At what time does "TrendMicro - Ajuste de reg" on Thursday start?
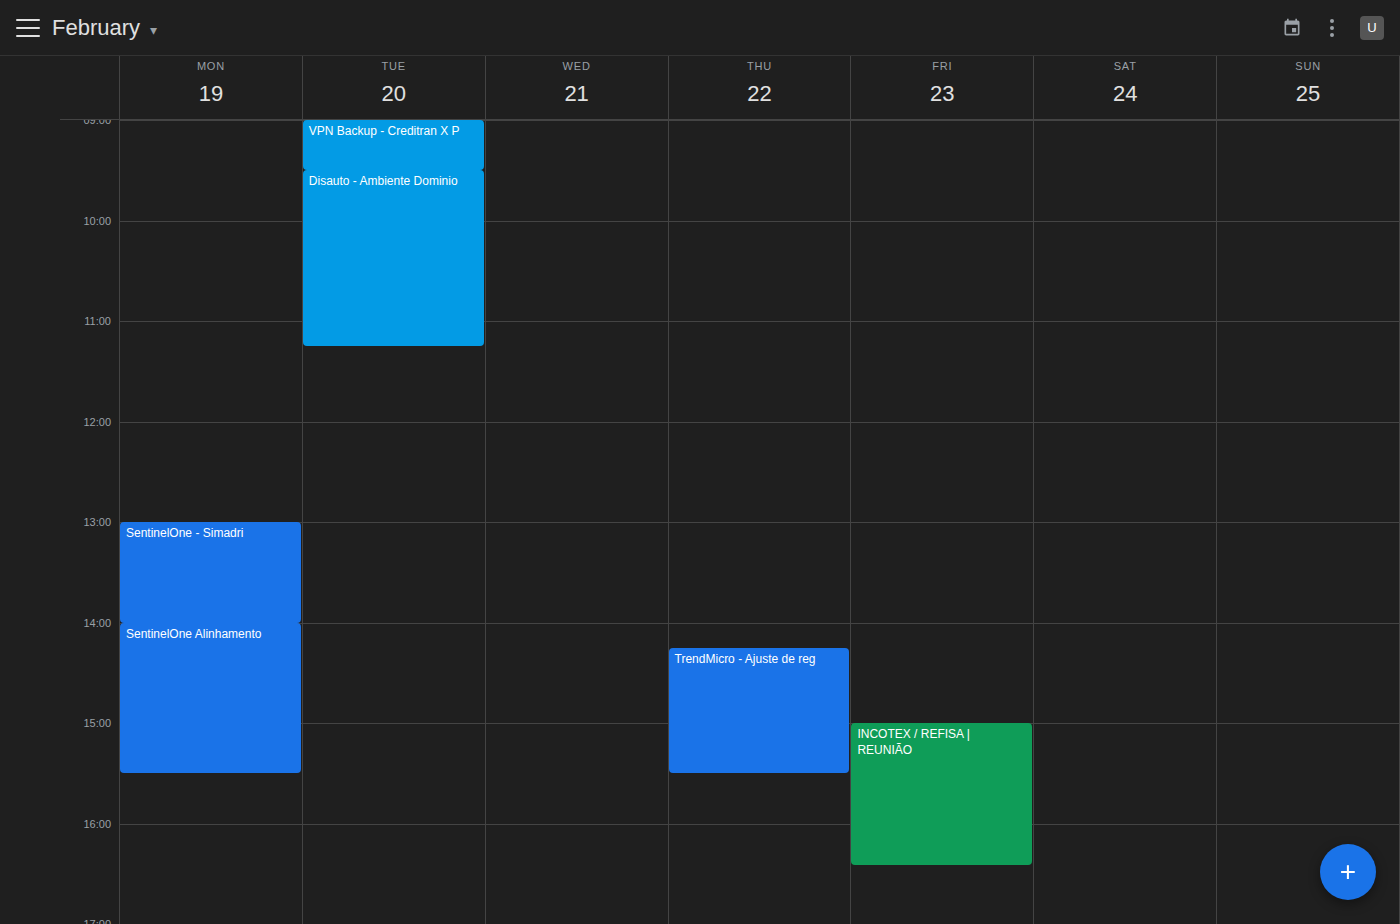
2:15 PM